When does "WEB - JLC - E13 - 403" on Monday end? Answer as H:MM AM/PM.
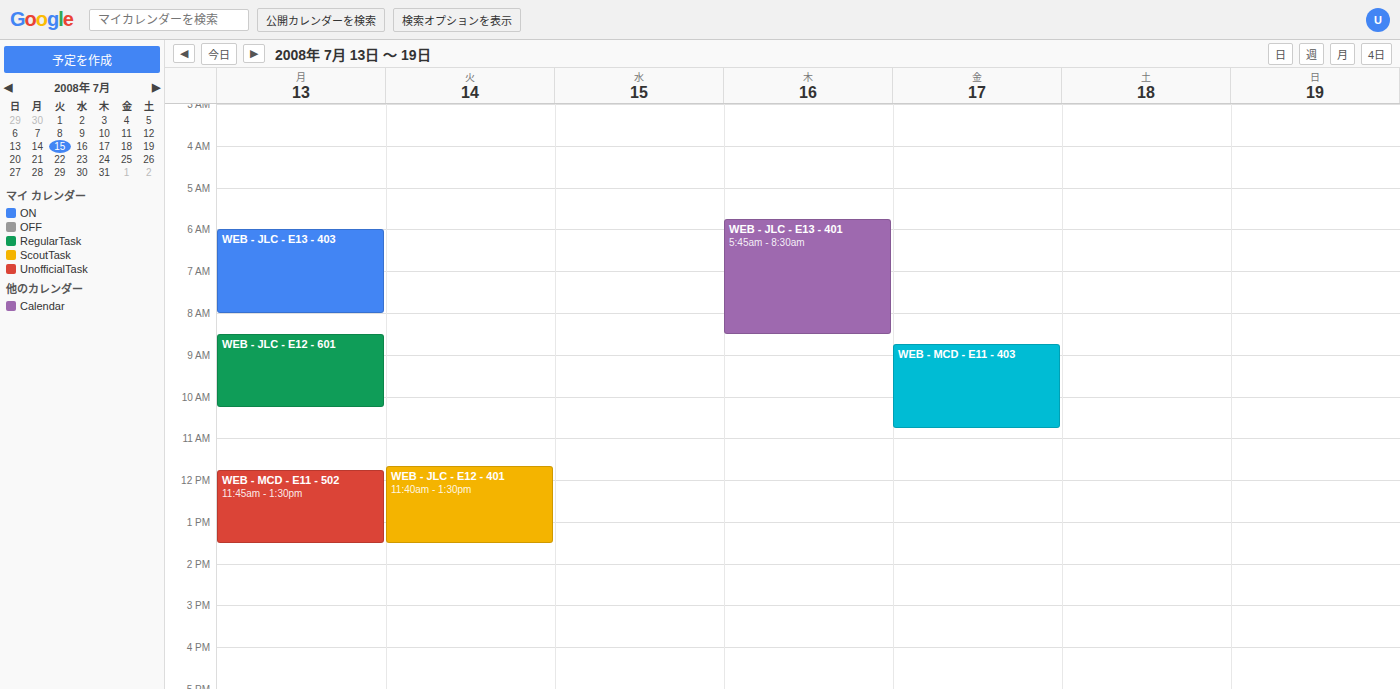
8:00 AM